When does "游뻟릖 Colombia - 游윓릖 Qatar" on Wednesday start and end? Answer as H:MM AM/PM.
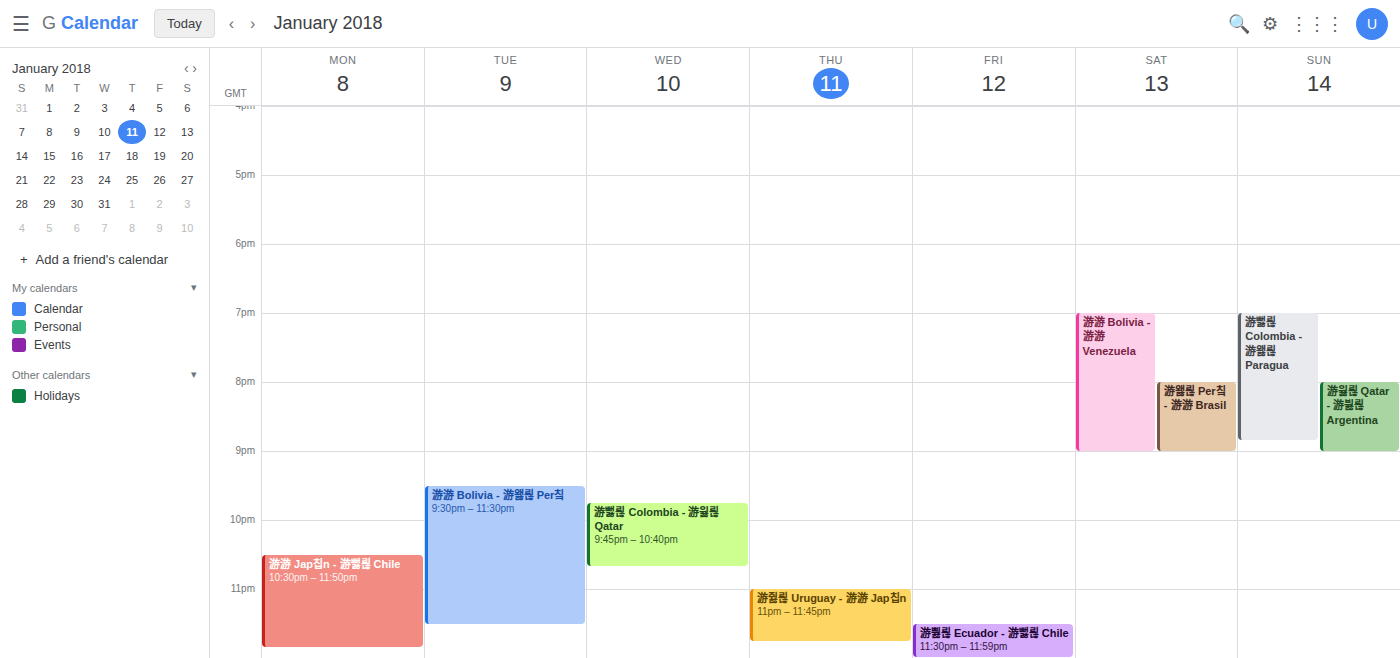
9:45 PM to 10:40 PM